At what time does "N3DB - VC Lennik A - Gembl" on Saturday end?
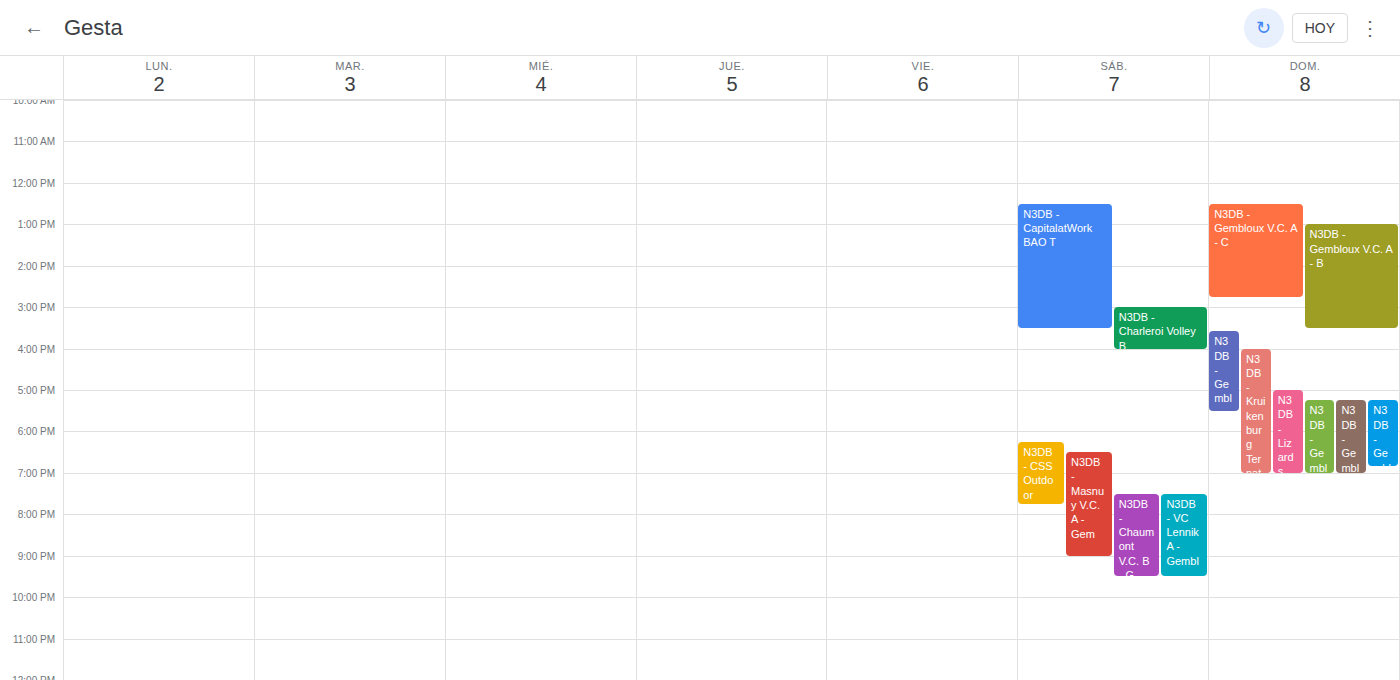
9:30 PM